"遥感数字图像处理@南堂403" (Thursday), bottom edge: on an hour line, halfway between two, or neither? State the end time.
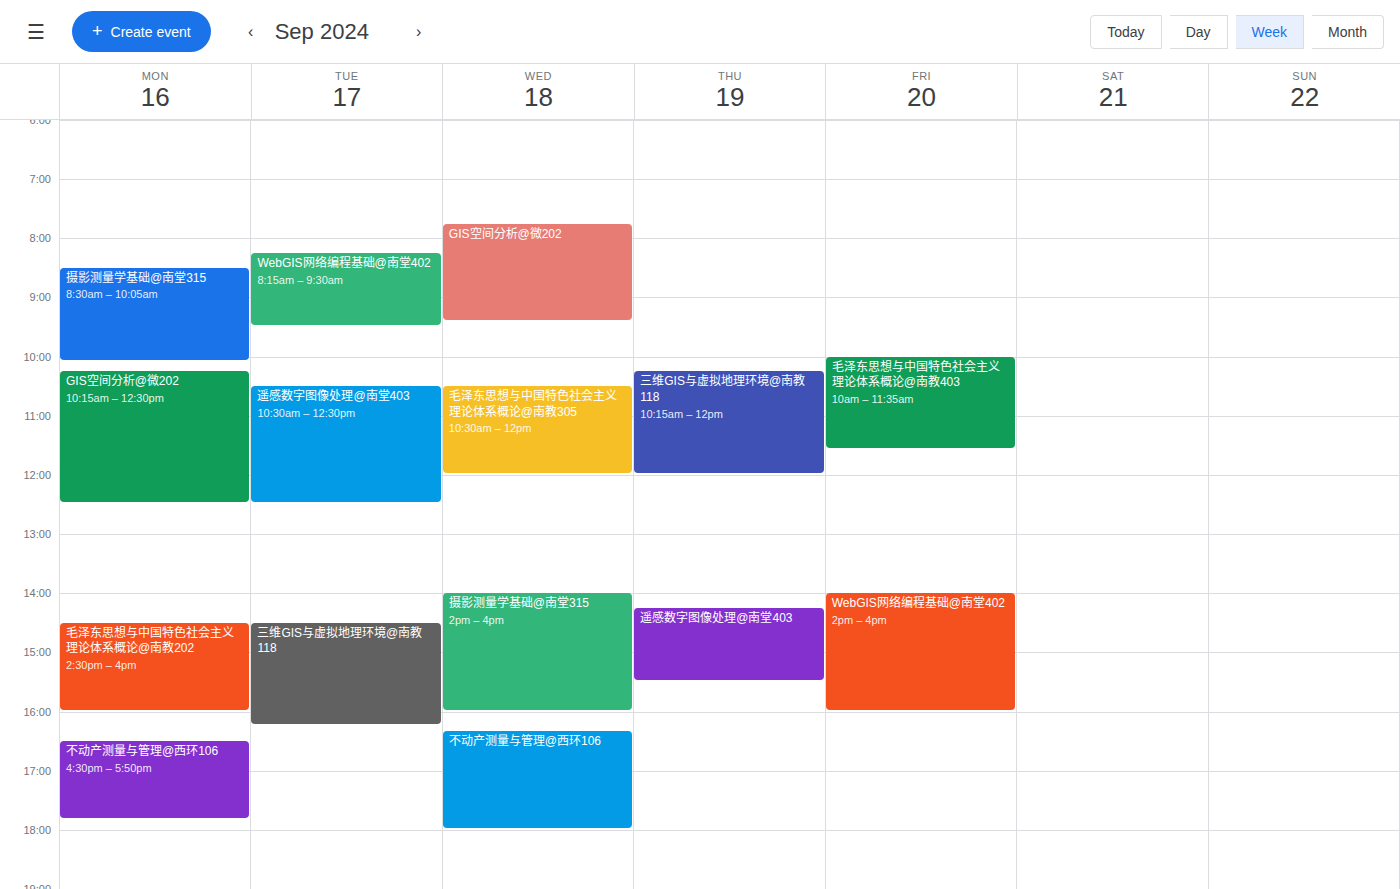
3:30 PM -- halfway between the 3 PM and 4 PM lines.